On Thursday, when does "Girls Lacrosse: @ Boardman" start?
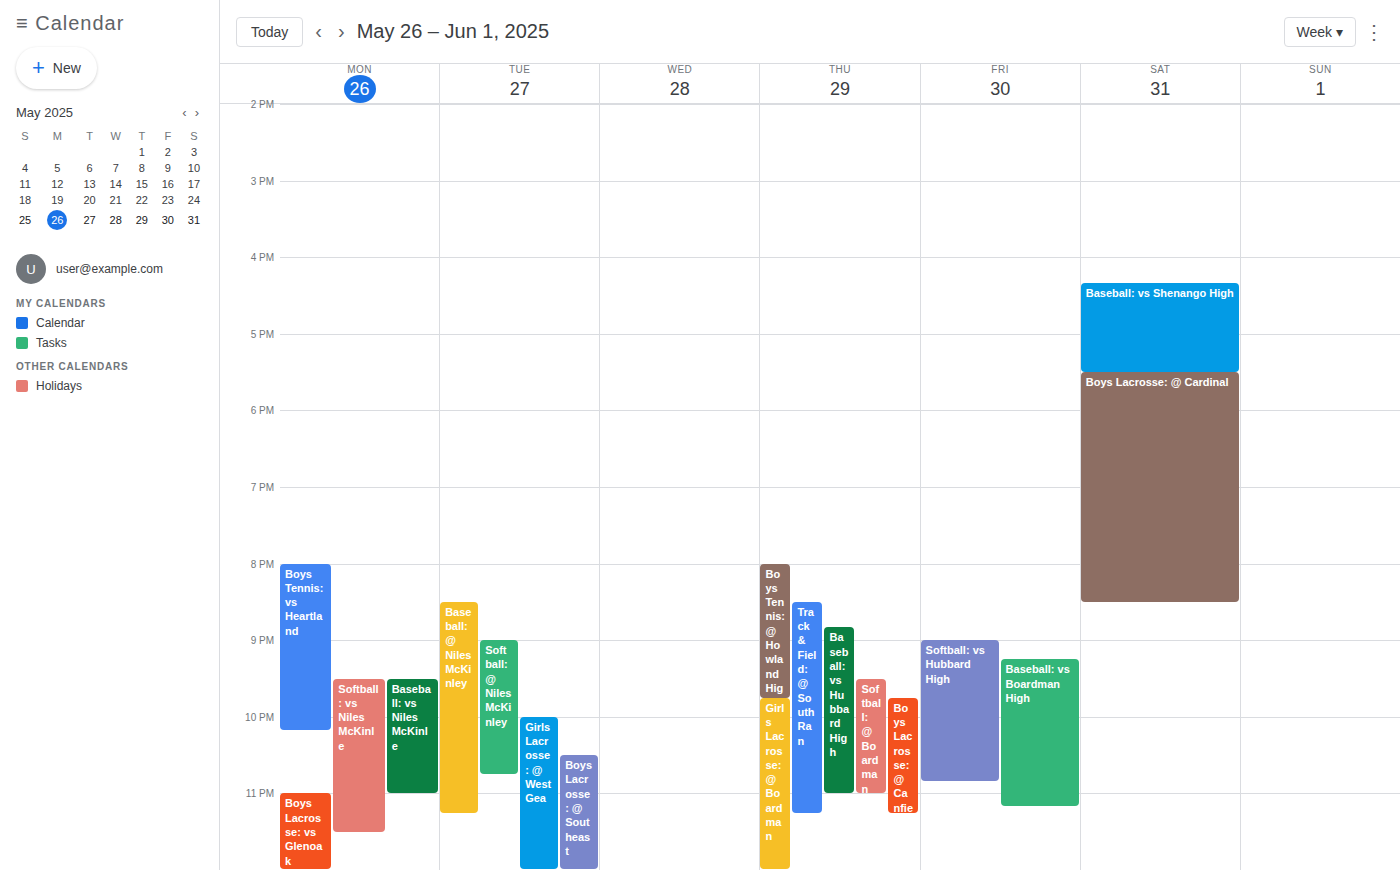
9:45 PM